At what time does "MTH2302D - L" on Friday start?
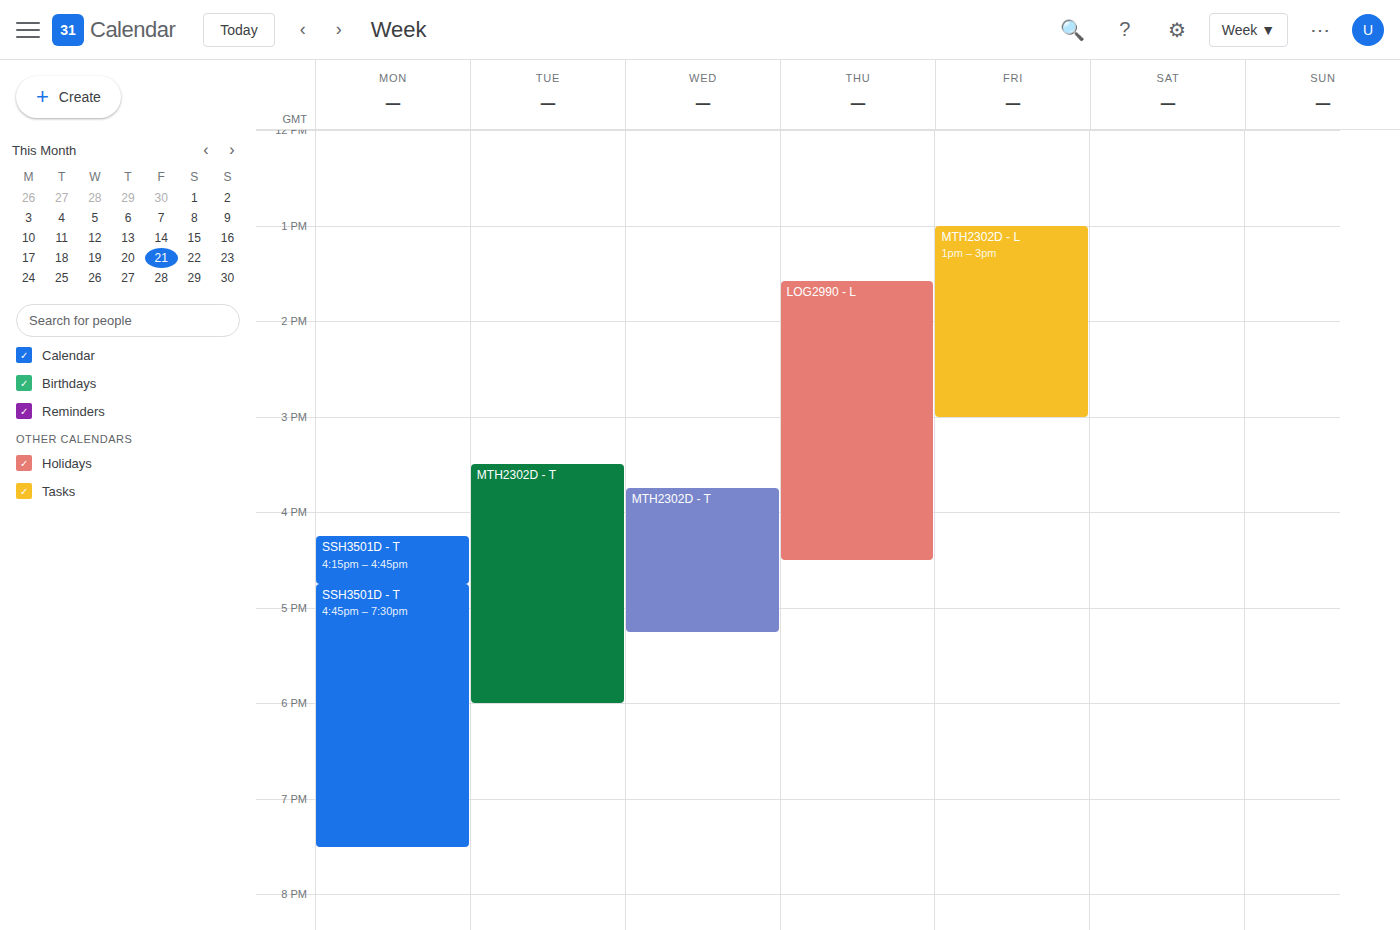
1:00 PM